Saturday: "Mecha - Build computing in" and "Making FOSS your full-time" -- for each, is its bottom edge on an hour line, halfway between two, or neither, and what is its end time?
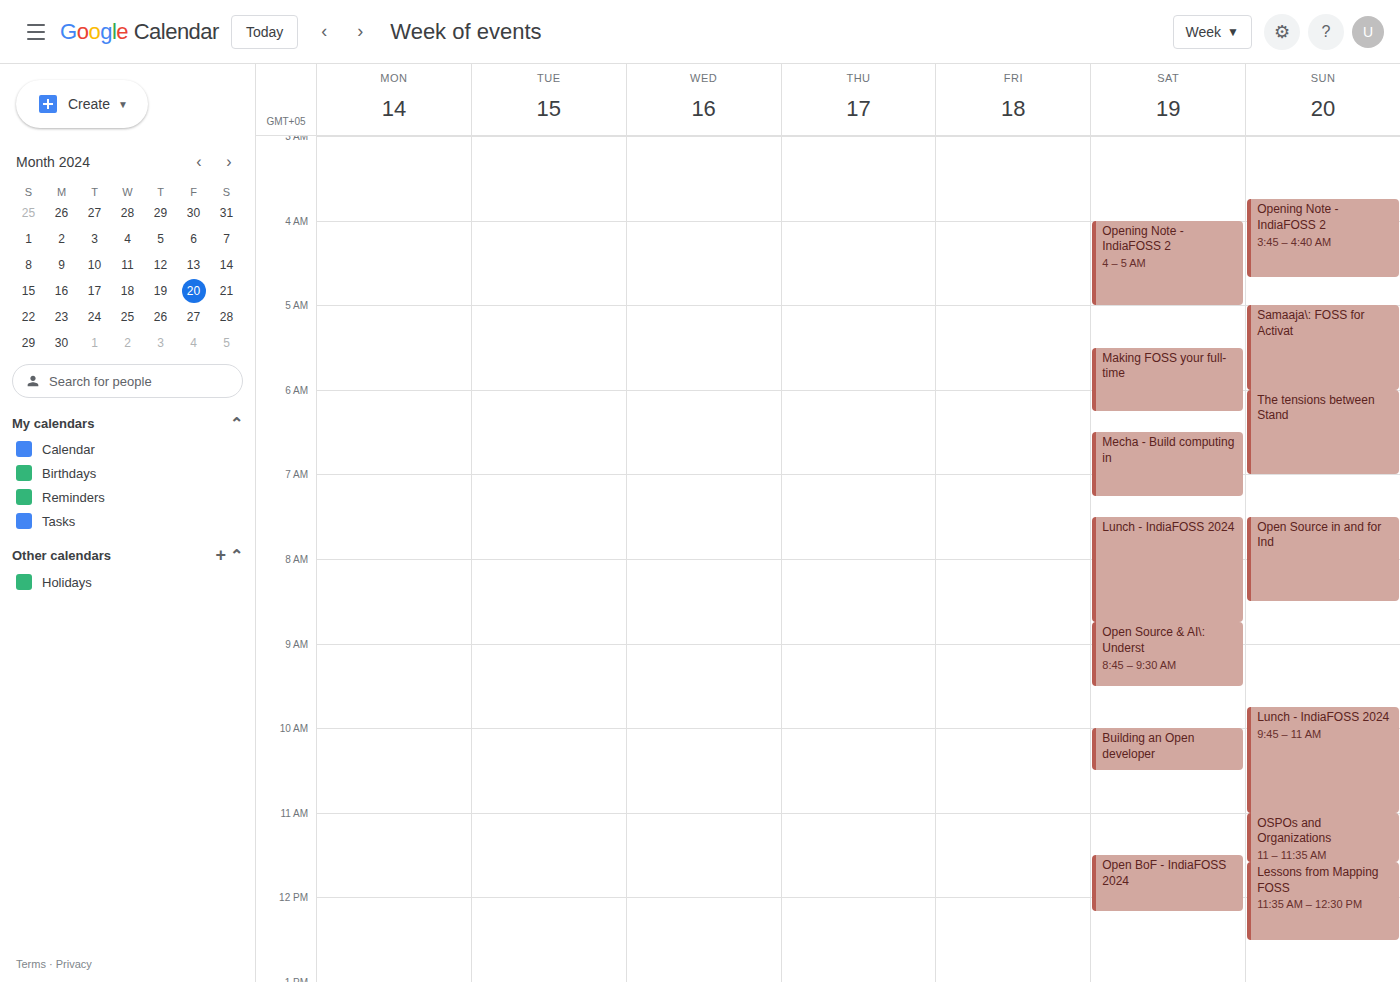
"Mecha - Build computing in": 7:15 AM, neither: a quarter of the way from the 7 AM line to the 8 AM line. "Making FOSS your full-time": 6:15 AM, neither: a quarter of the way from the 6 AM line to the 7 AM line.